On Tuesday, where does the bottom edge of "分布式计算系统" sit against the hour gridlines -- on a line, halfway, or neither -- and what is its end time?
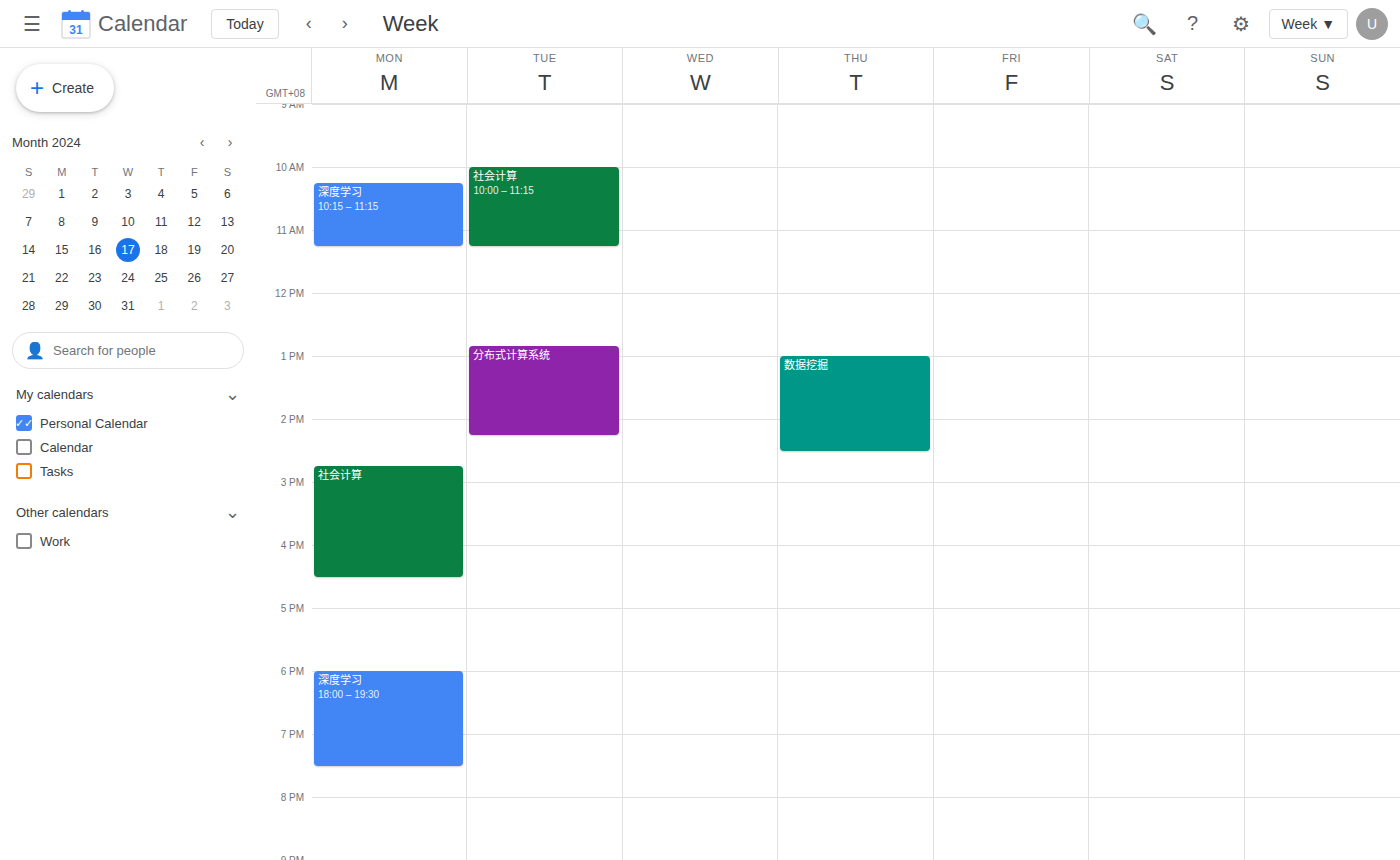
2:15 PM -- neither: a quarter of the way from the 2 PM line to the 3 PM line.